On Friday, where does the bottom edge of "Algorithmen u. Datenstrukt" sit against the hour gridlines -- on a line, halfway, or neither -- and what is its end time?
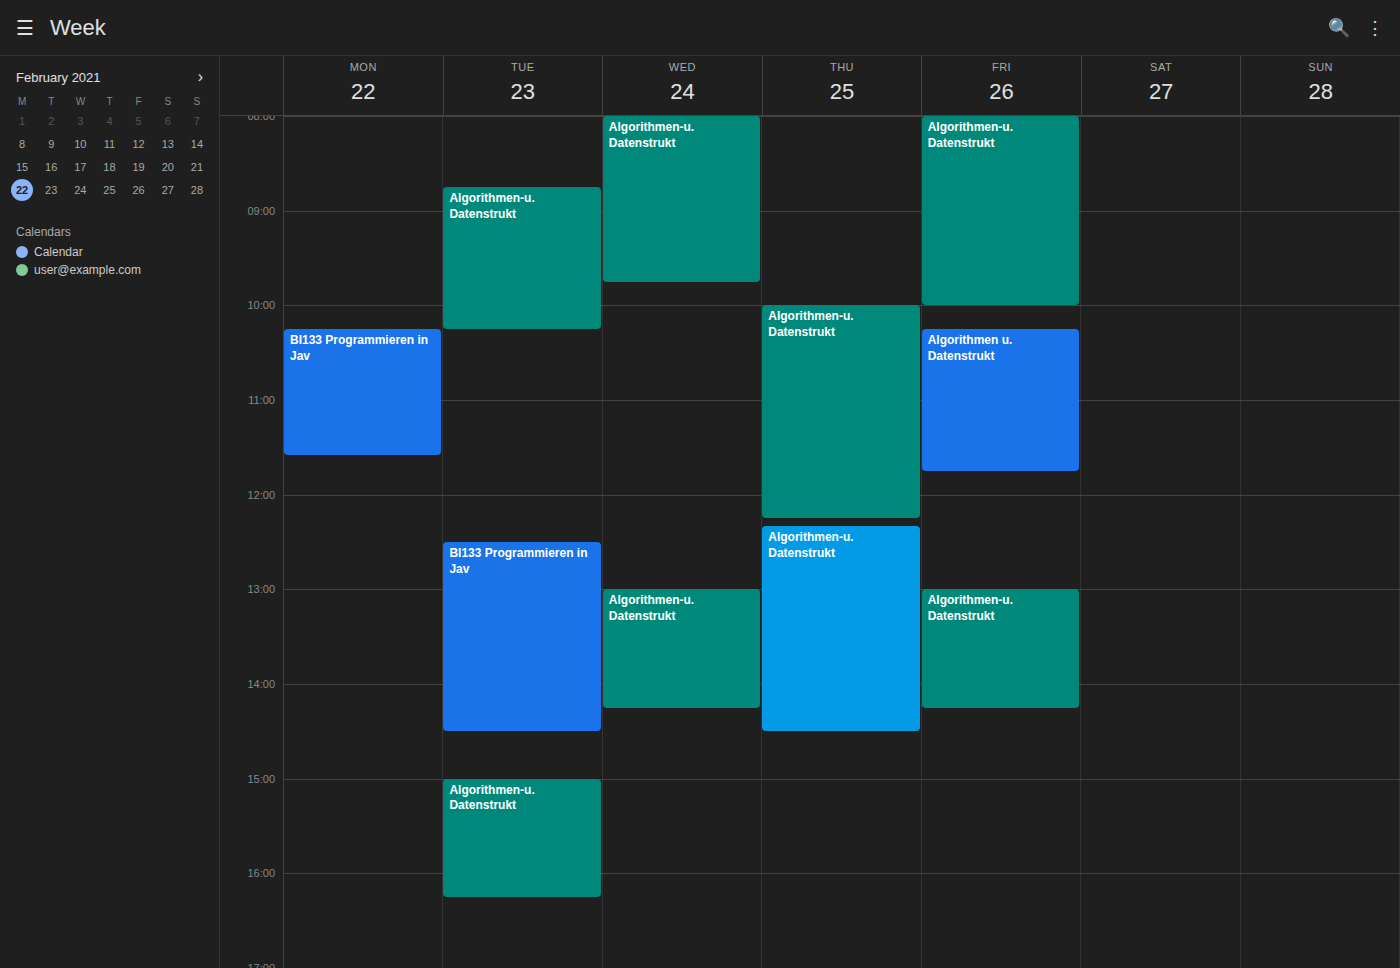
11:45 AM -- neither: three quarters of the way from the 11 AM line to the 12 PM line.